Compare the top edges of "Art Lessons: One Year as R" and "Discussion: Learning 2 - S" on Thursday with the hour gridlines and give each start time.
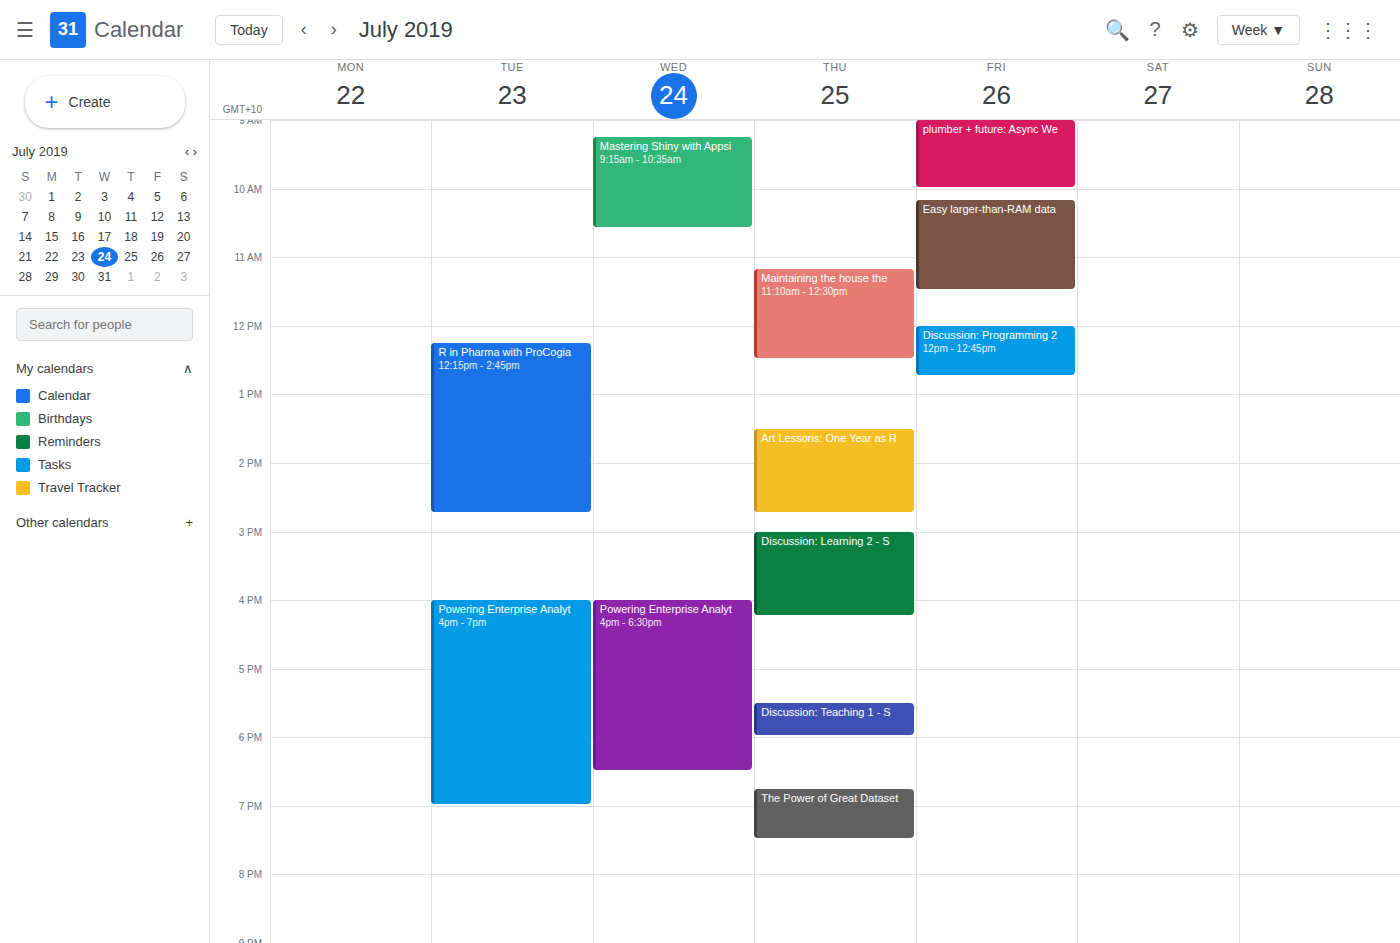
"Art Lessons: One Year as R": 1:30 PM, halfway between the 1 PM and 2 PM lines. "Discussion: Learning 2 - S": 3:00 PM, exactly on the 3 PM line.